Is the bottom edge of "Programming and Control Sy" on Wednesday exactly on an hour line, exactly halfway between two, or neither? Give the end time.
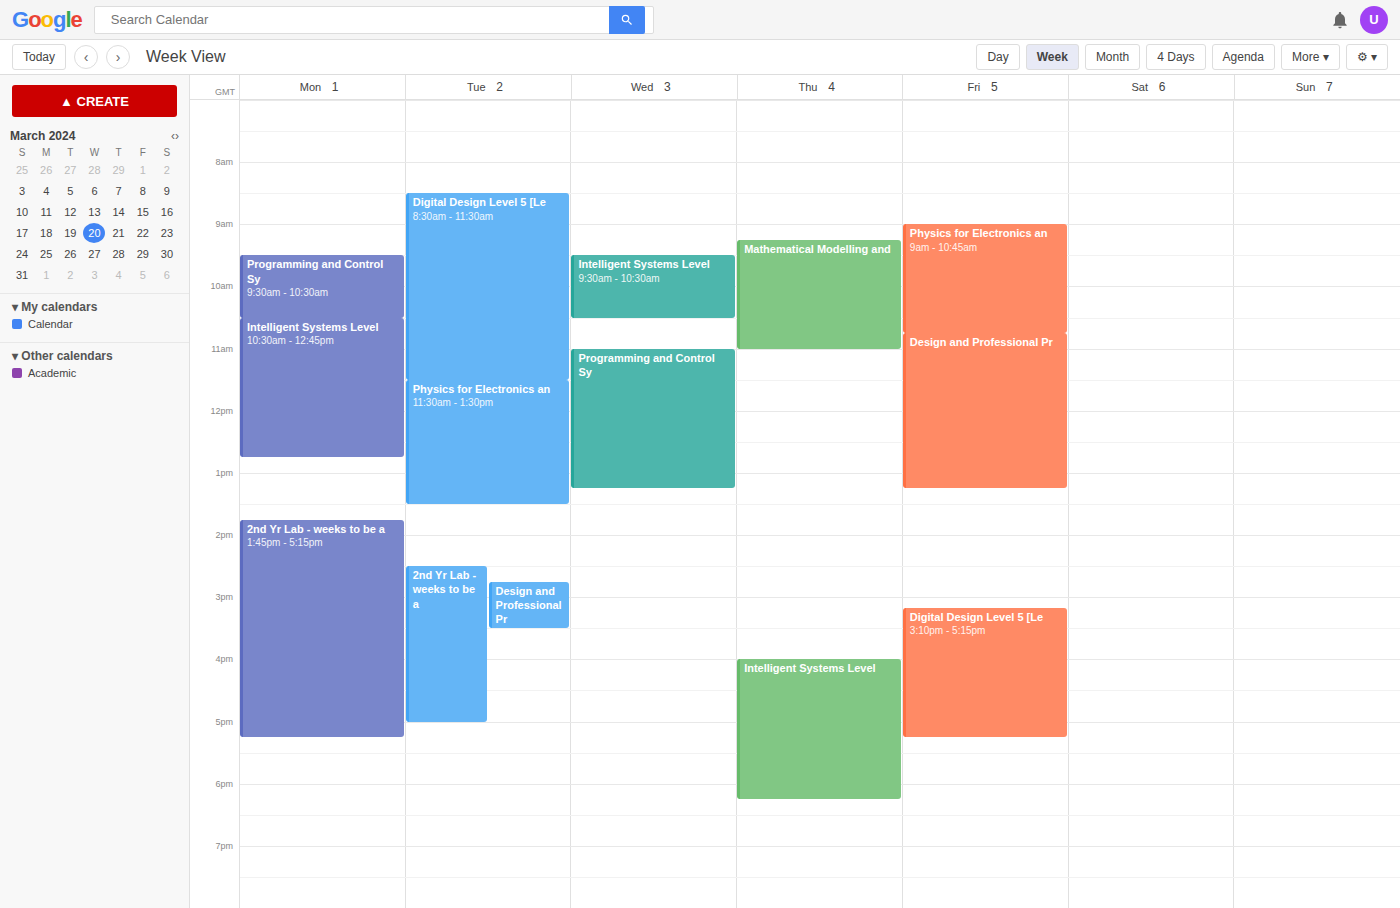
1:15 PM -- neither: a quarter of the way from the 1 PM line to the 2 PM line.